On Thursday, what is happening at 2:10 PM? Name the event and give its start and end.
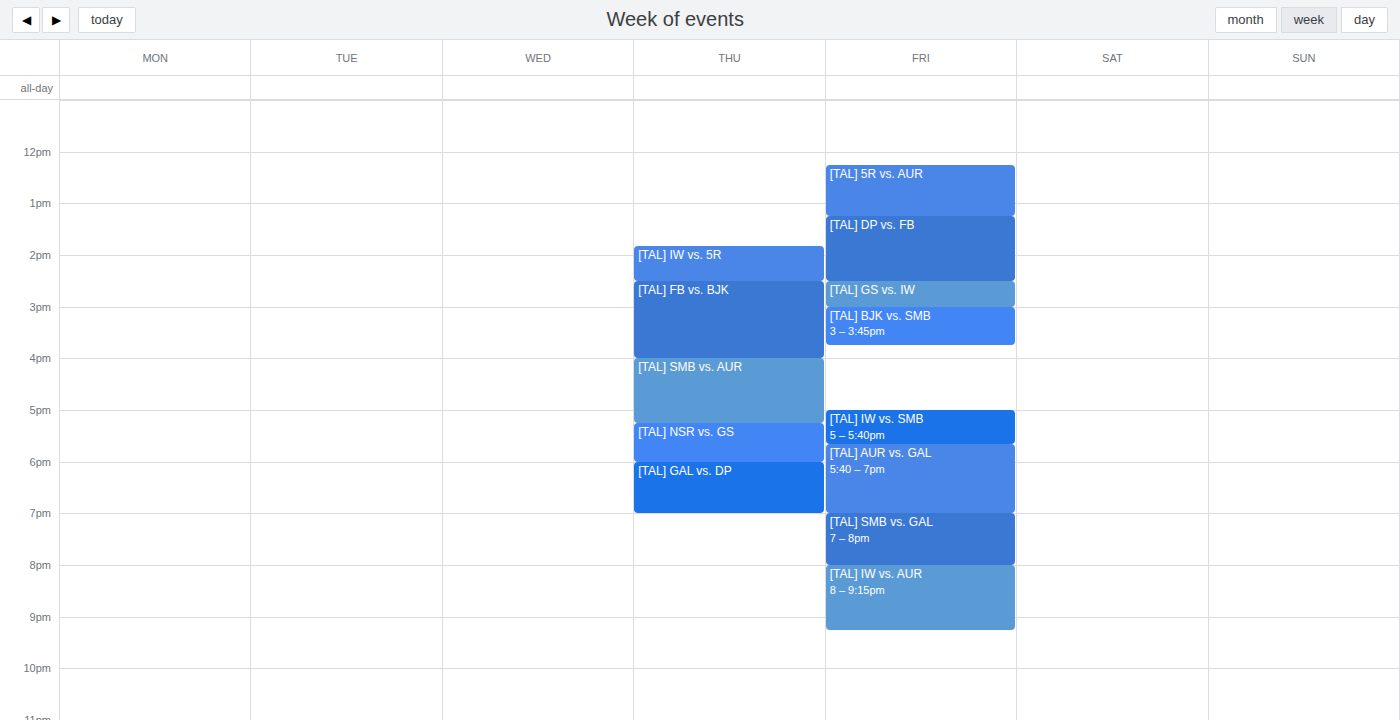
"[TAL] IW vs. 5R", 1:50 PM to 2:30 PM